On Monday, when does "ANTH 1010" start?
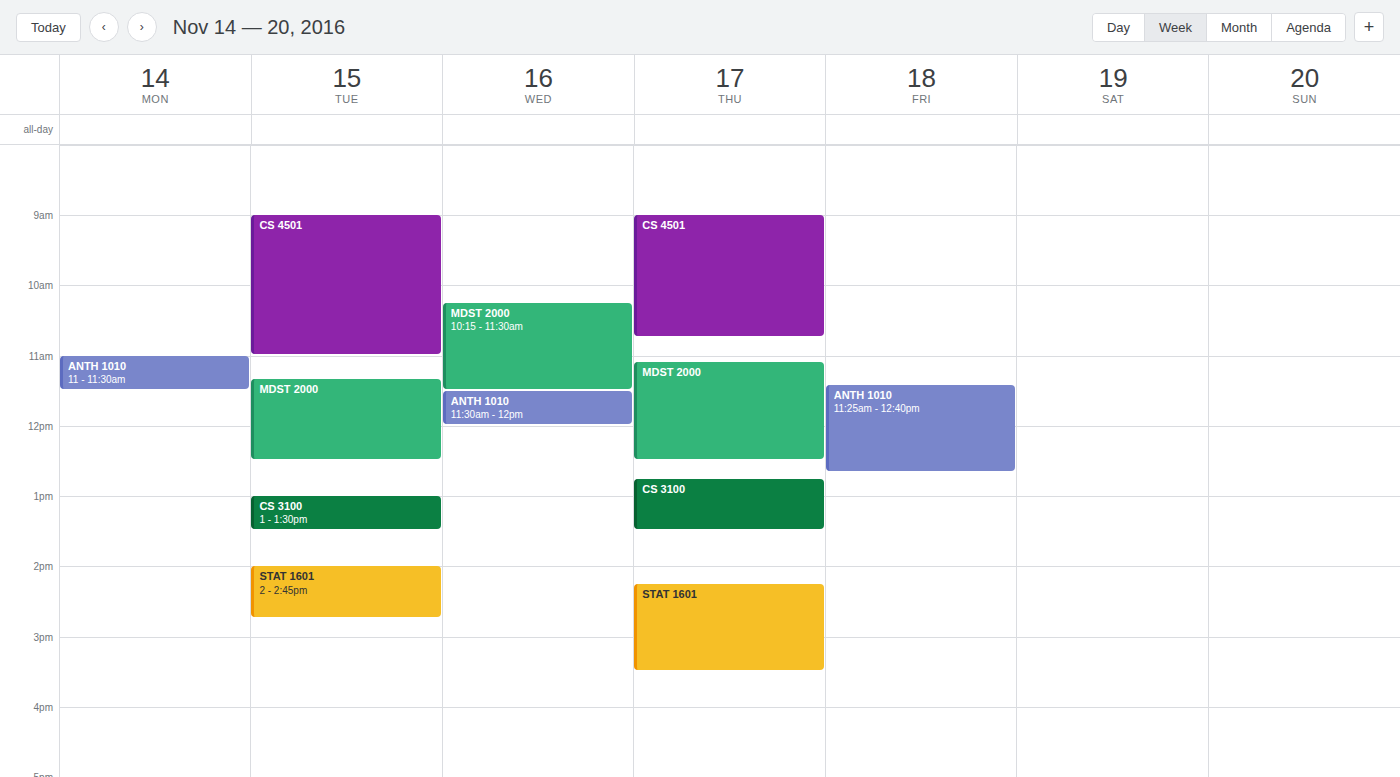
11:00 AM